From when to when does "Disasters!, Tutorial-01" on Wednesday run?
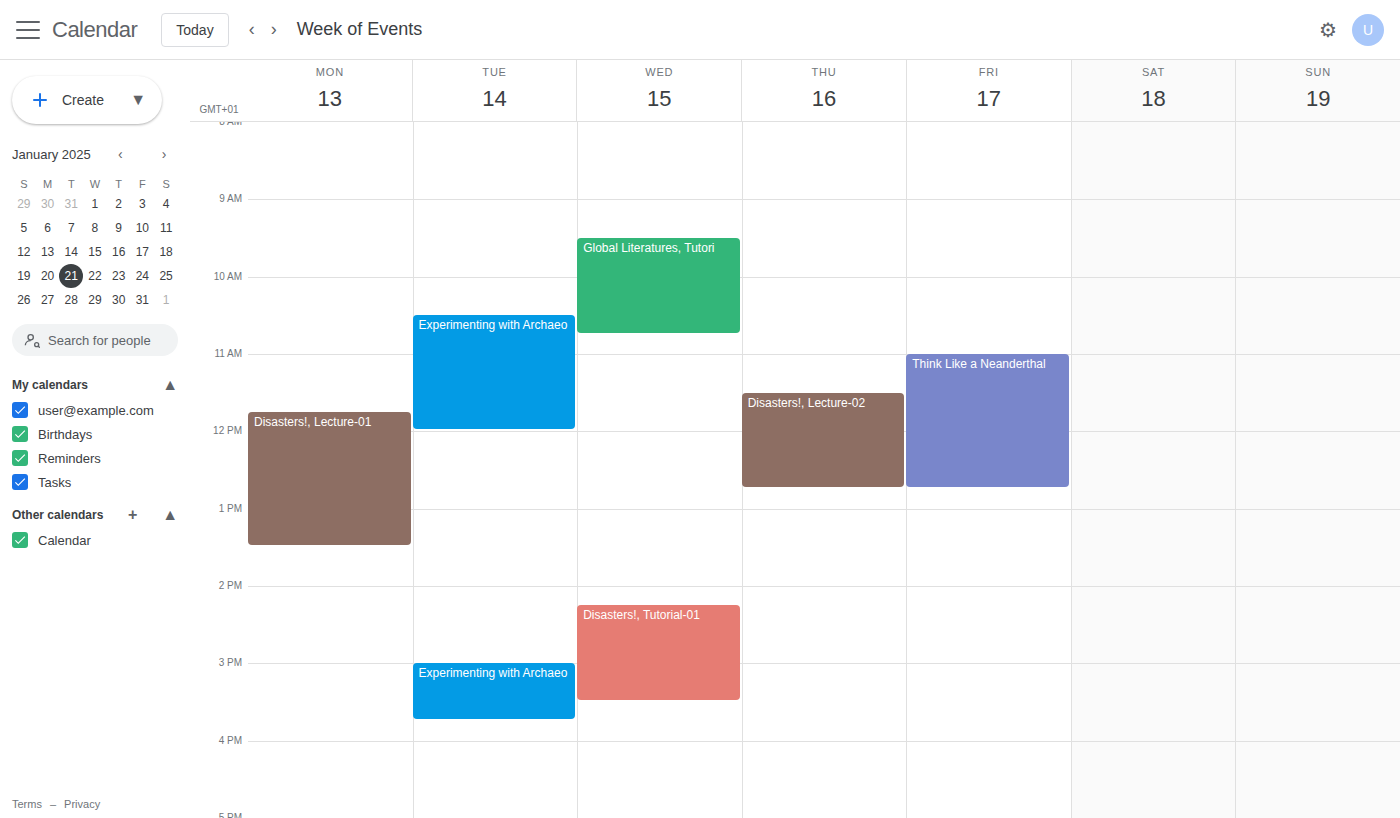
2:15 PM to 3:30 PM